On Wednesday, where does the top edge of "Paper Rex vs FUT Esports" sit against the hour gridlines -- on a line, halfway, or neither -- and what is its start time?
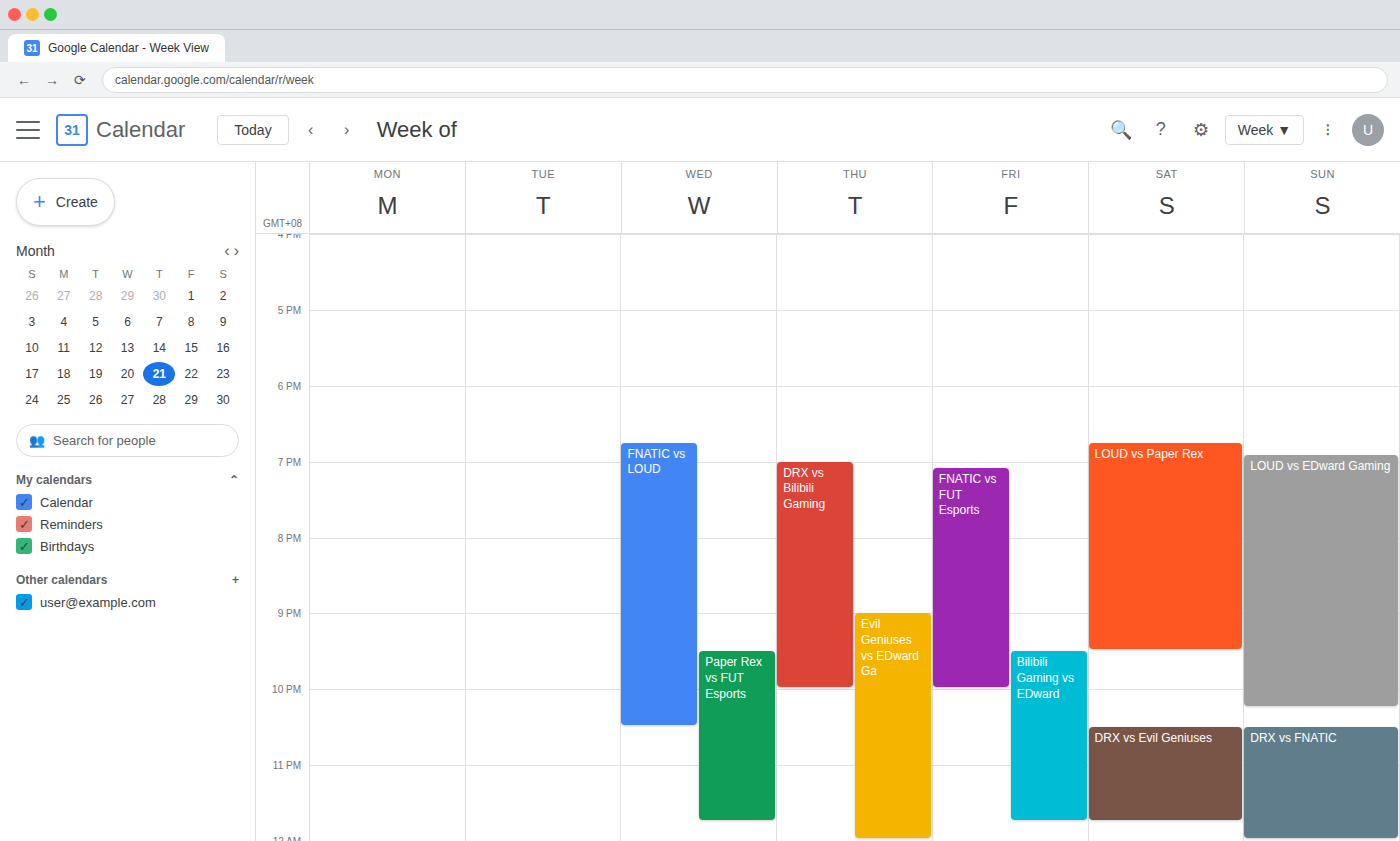
9:30 PM -- halfway between the 9 PM and 10 PM lines.